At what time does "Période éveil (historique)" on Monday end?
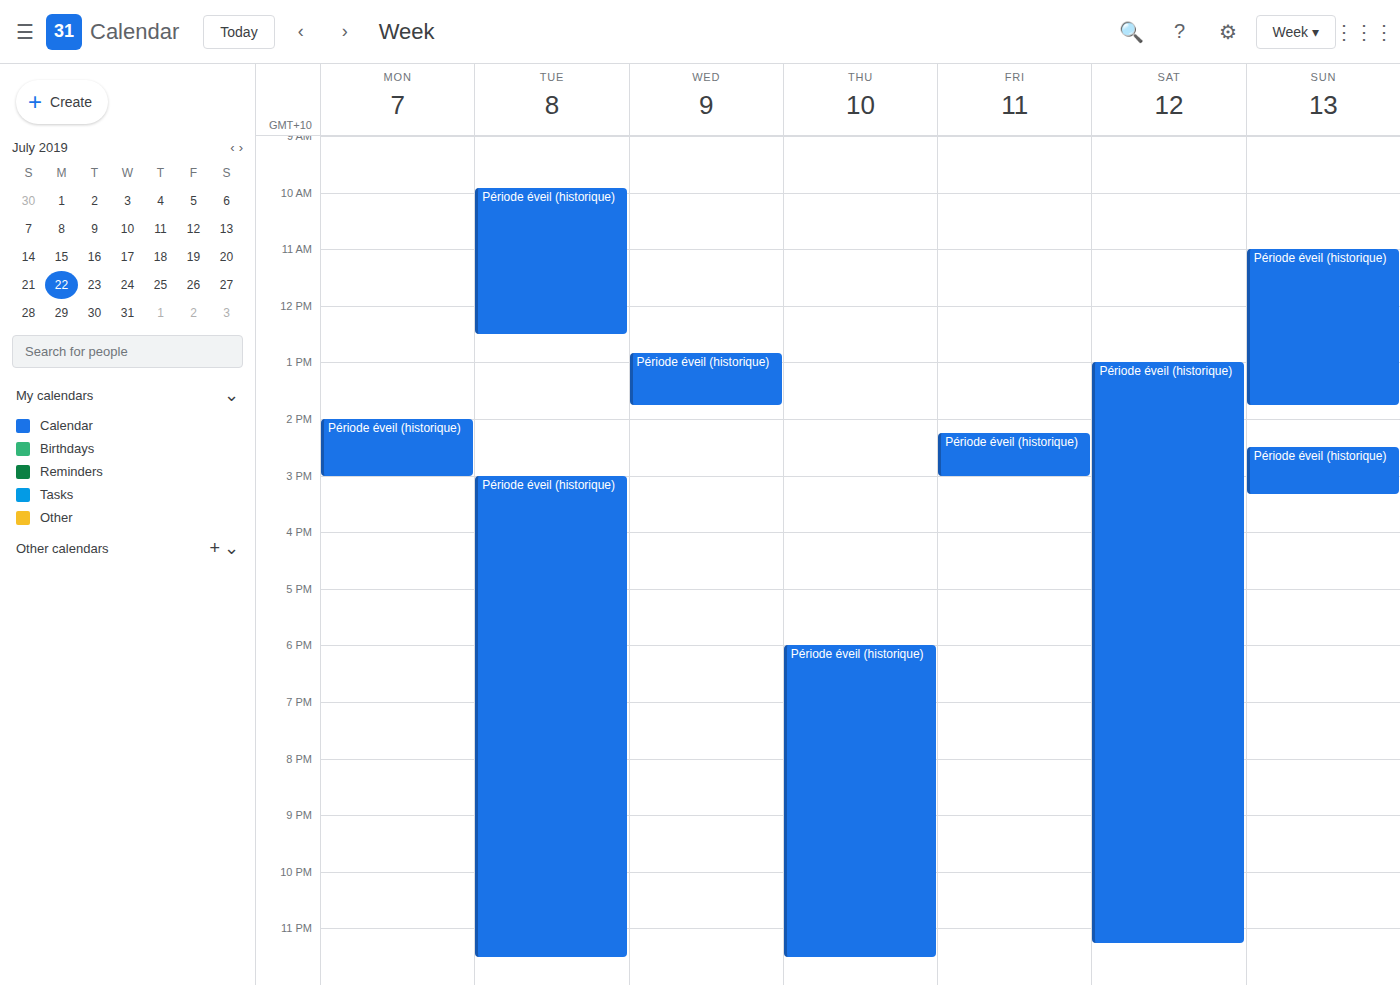
15:00